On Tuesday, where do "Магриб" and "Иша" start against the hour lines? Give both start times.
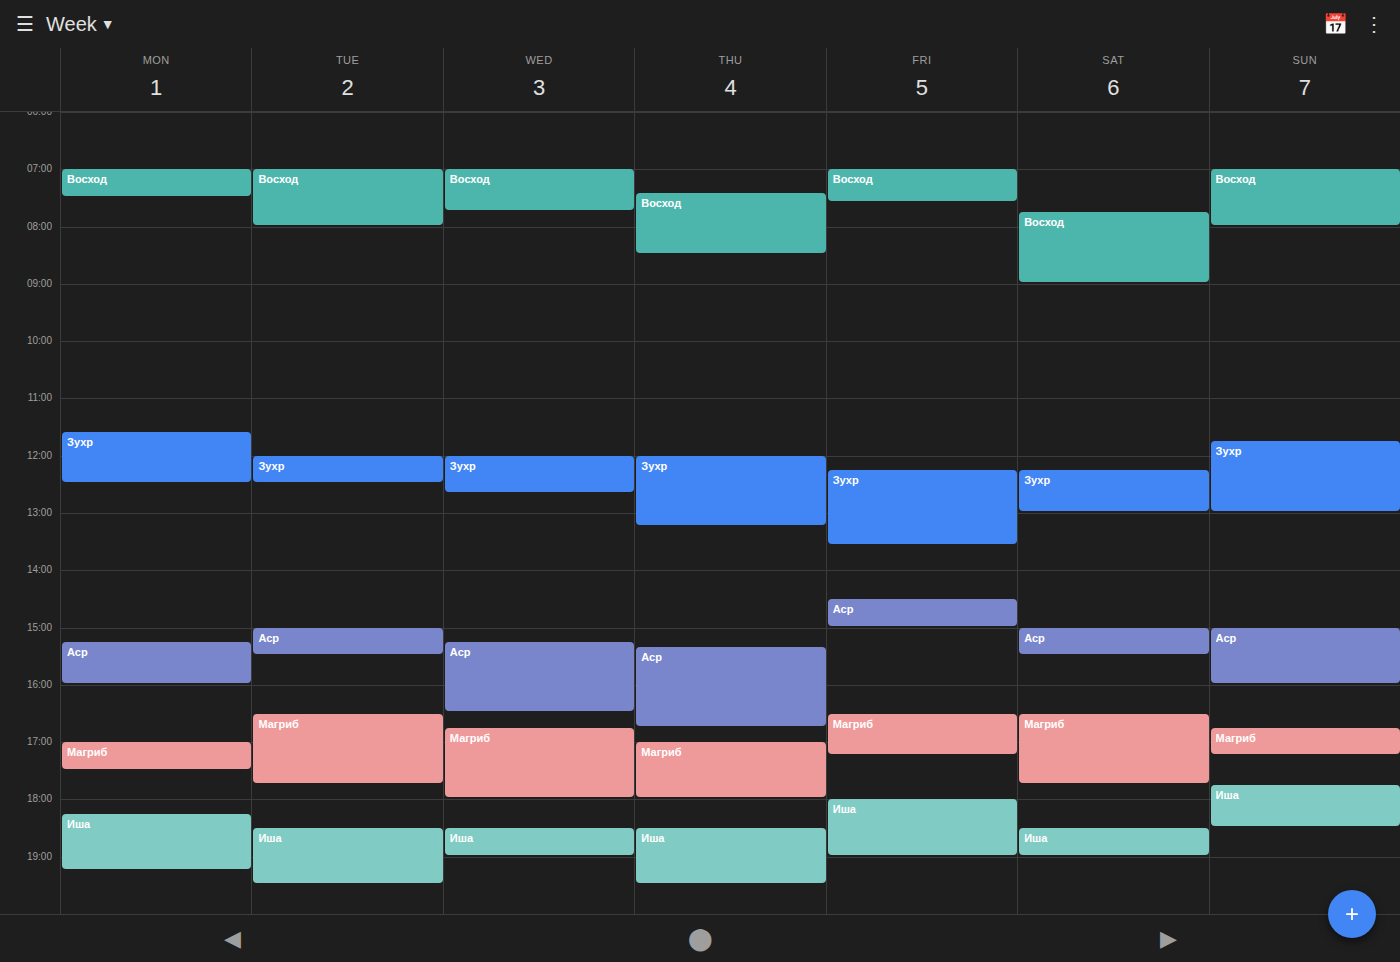
"Магриб": 4:30 PM, halfway between the 4 PM and 5 PM lines. "Иша": 6:30 PM, halfway between the 6 PM and 7 PM lines.